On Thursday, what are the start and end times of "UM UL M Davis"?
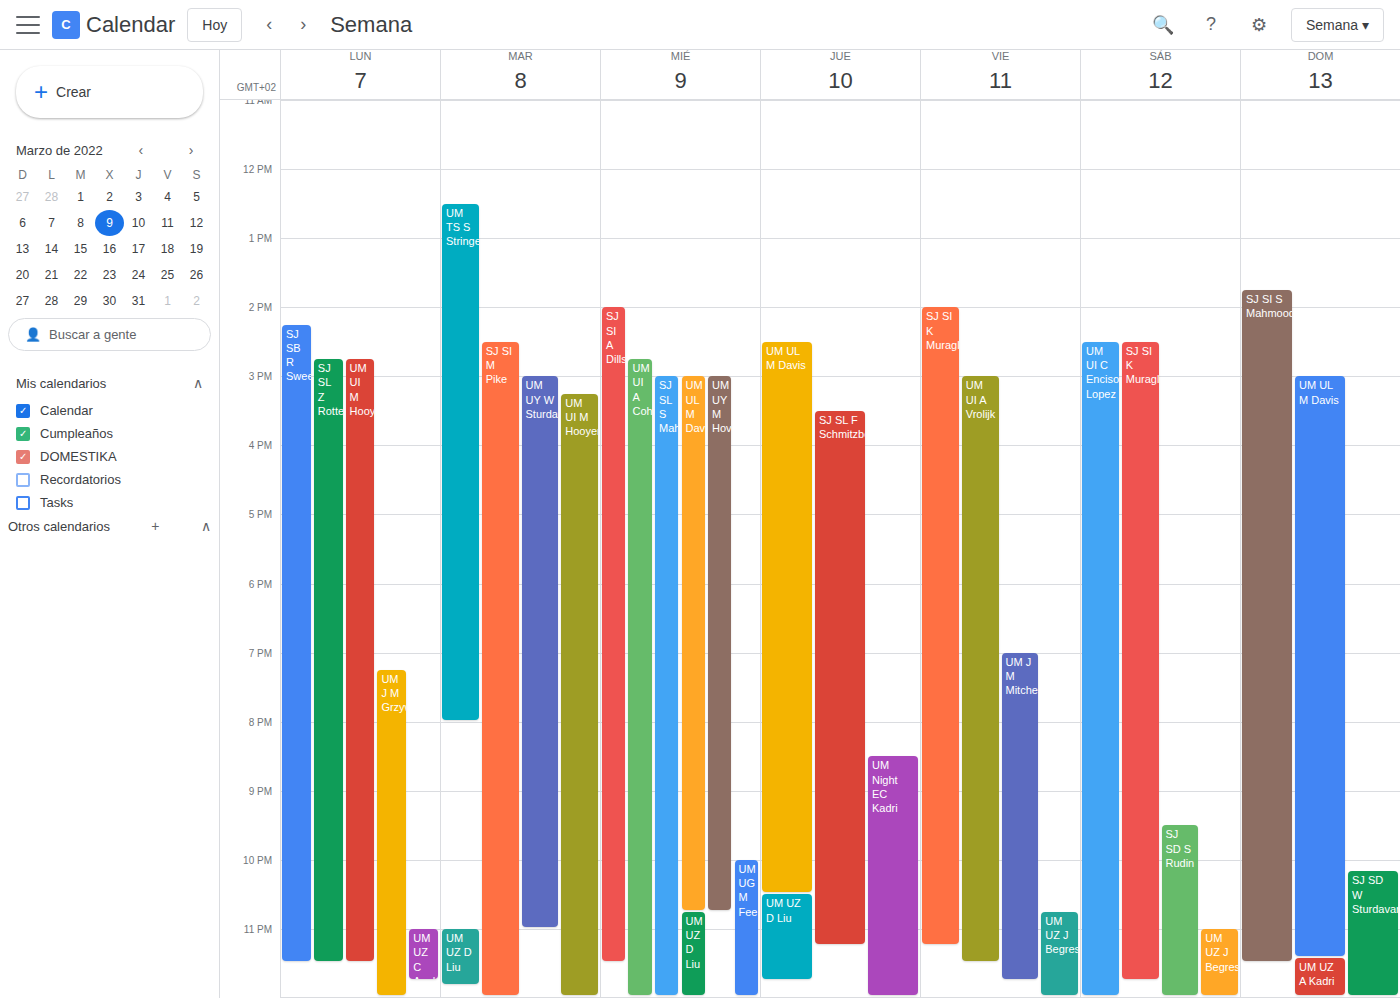
2:30 PM to 10:30 PM